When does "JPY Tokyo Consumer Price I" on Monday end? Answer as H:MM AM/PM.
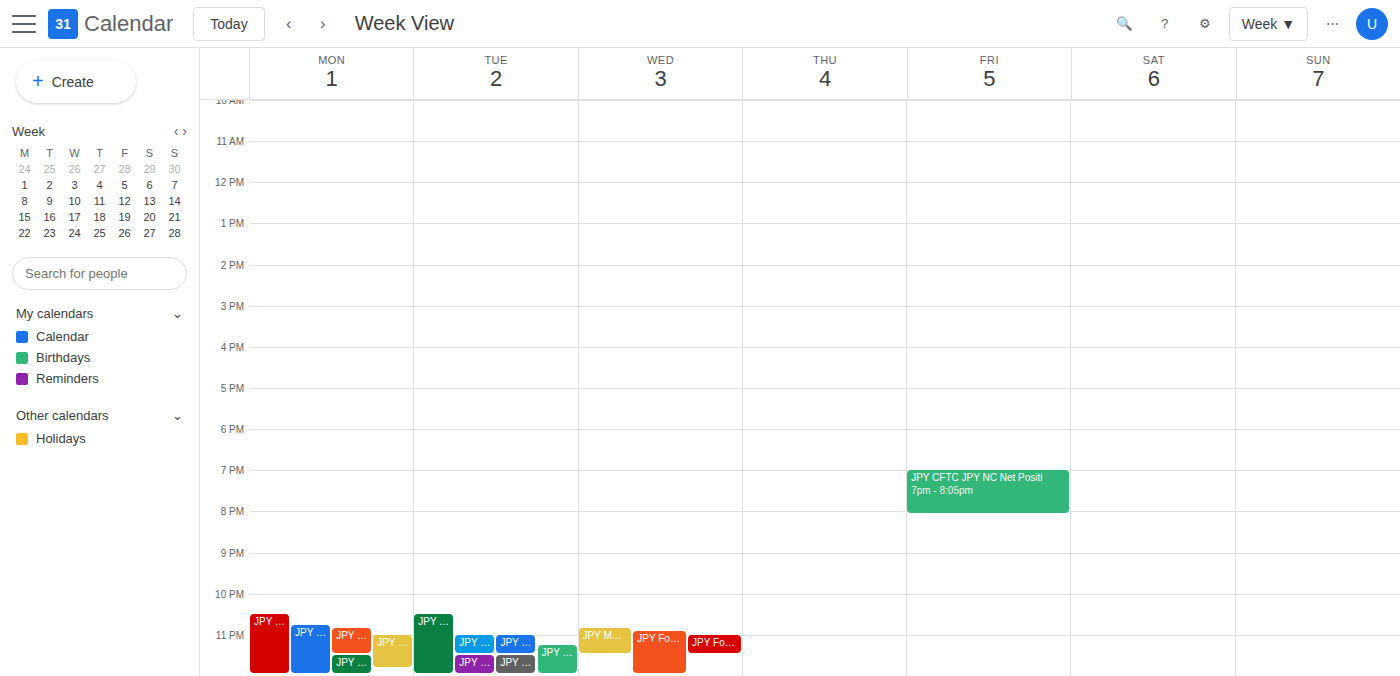
11:30 PM